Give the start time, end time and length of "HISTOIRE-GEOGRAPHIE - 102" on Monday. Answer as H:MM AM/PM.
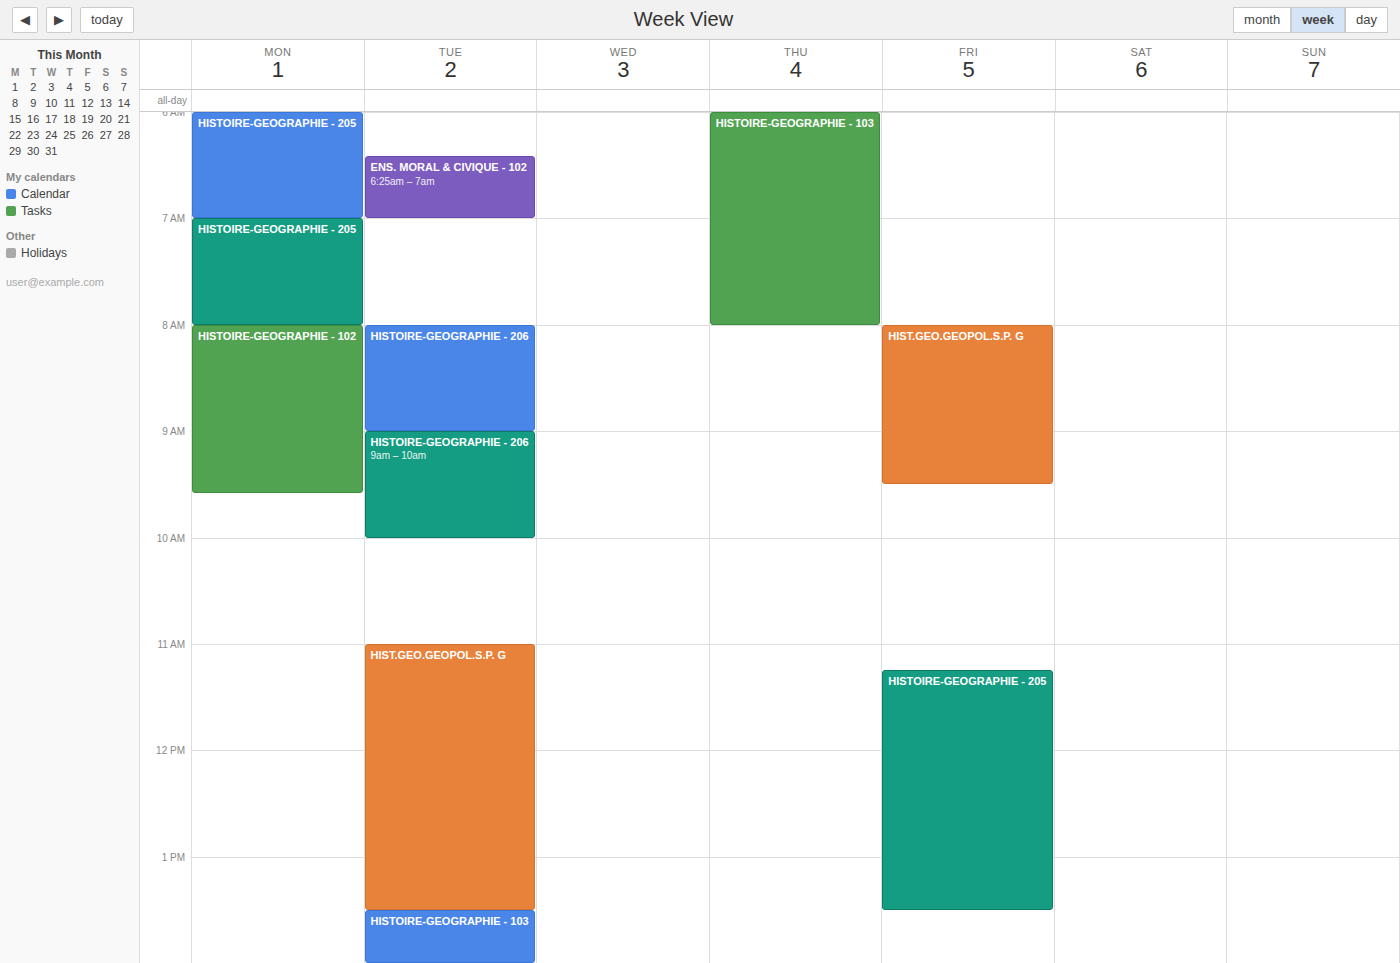
8:00 AM to 9:35 AM, 1 hour 35 minutes